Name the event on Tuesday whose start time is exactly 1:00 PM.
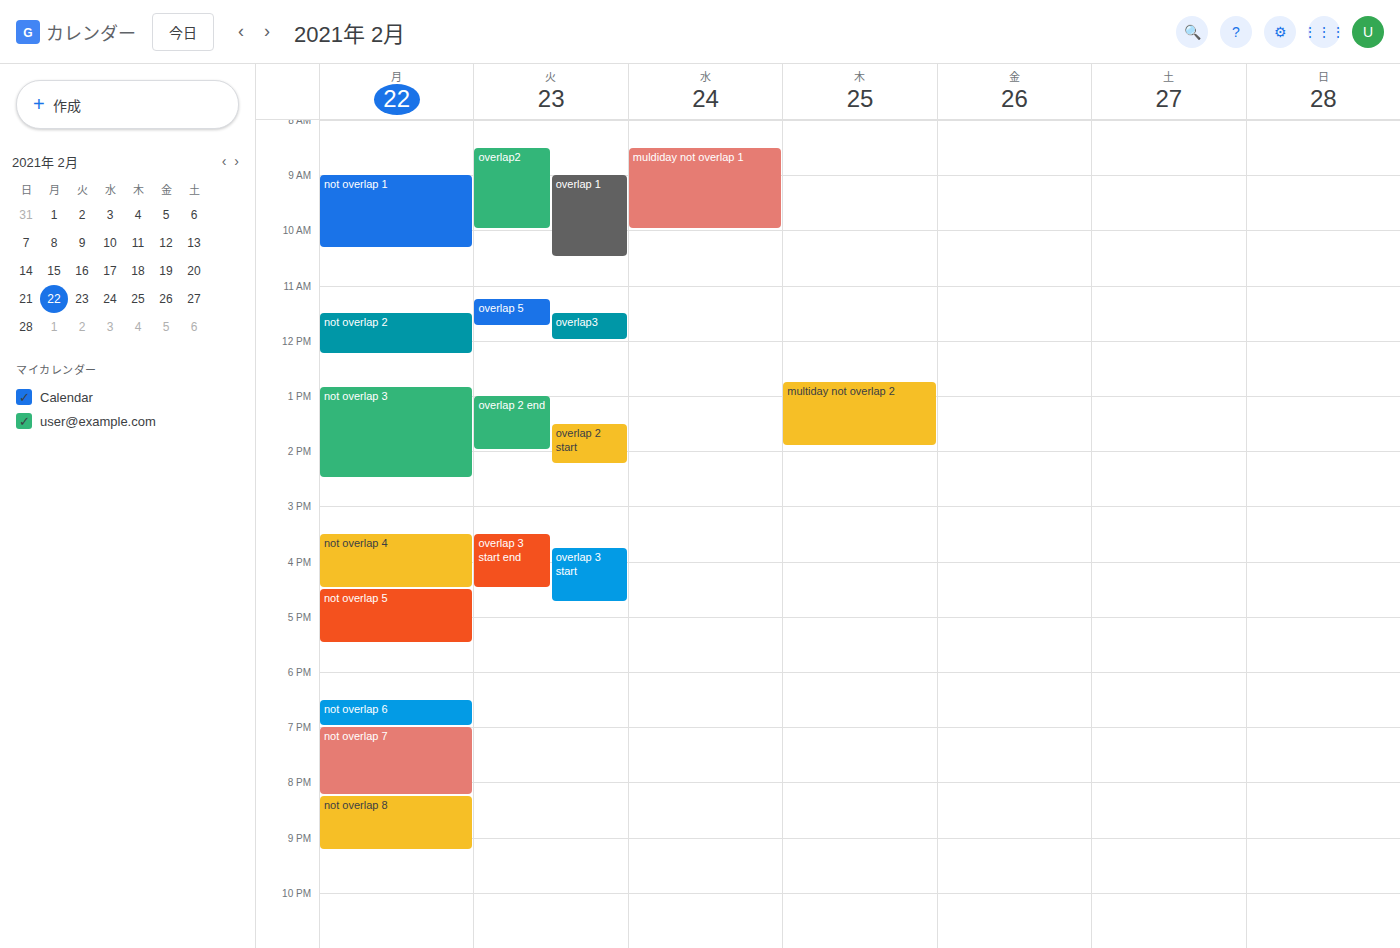
"overlap 2 end"